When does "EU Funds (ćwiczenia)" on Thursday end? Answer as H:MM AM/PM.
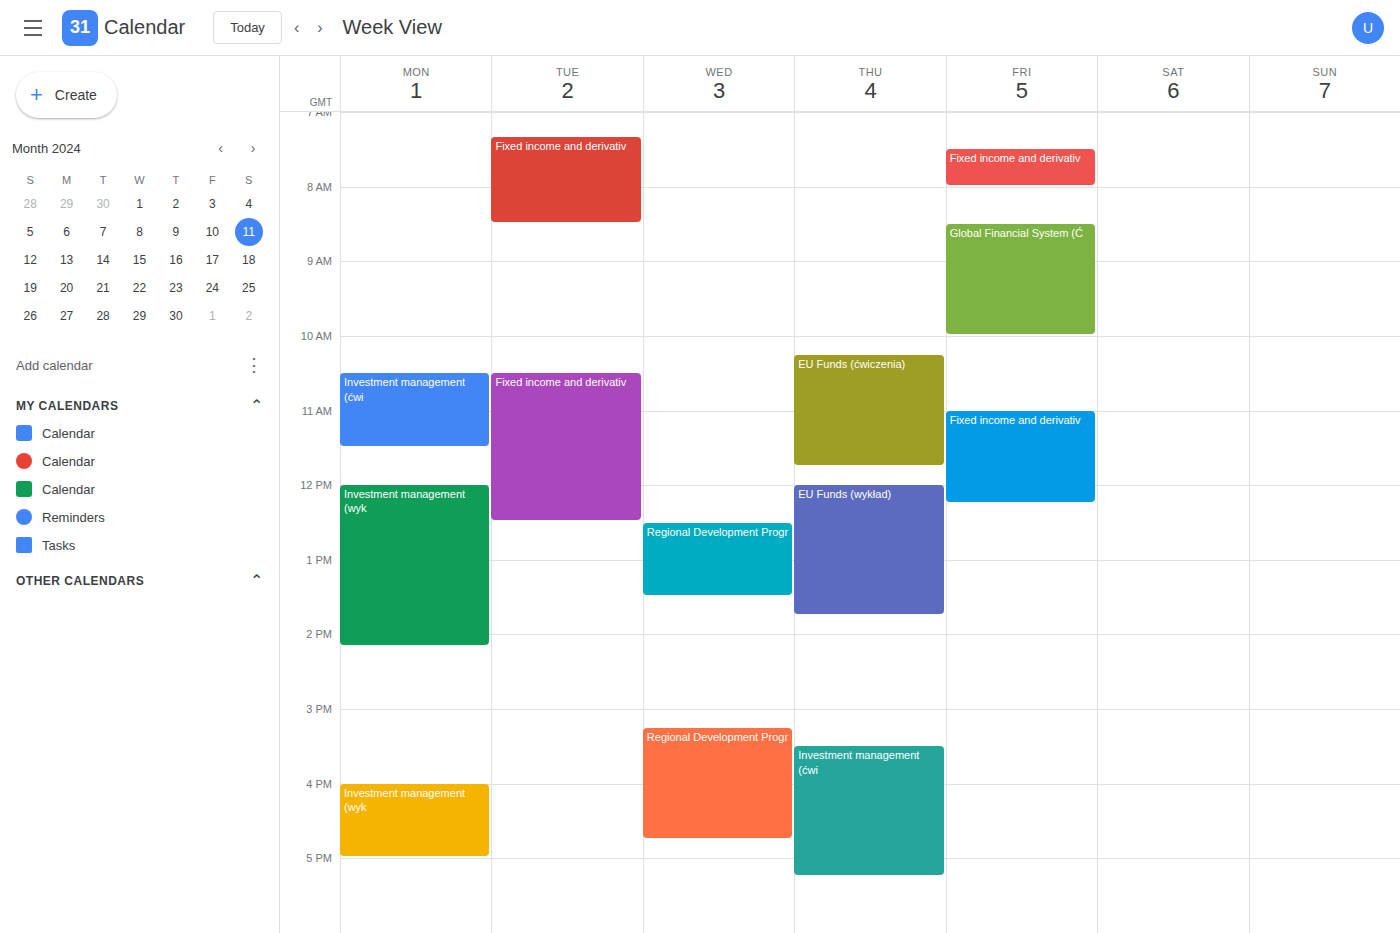
11:45 AM